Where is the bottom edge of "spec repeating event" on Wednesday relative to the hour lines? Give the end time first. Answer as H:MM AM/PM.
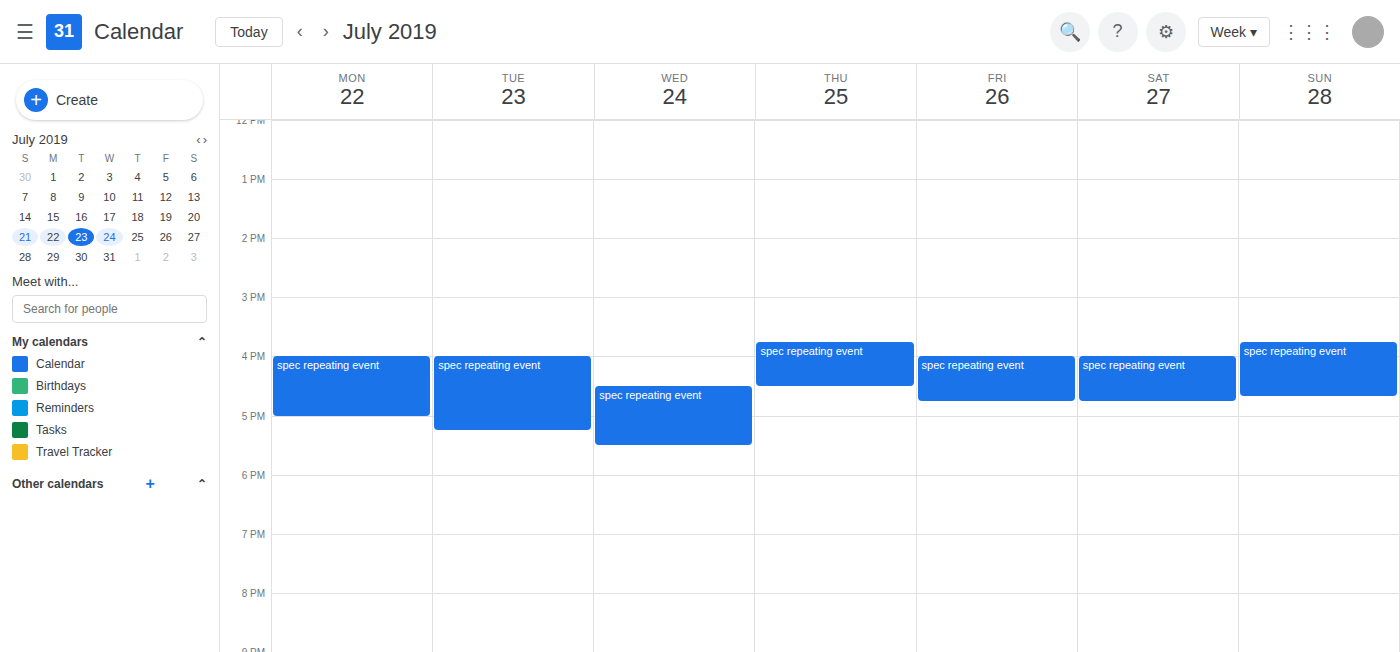
5:30 PM -- halfway between the 5 PM and 6 PM lines.